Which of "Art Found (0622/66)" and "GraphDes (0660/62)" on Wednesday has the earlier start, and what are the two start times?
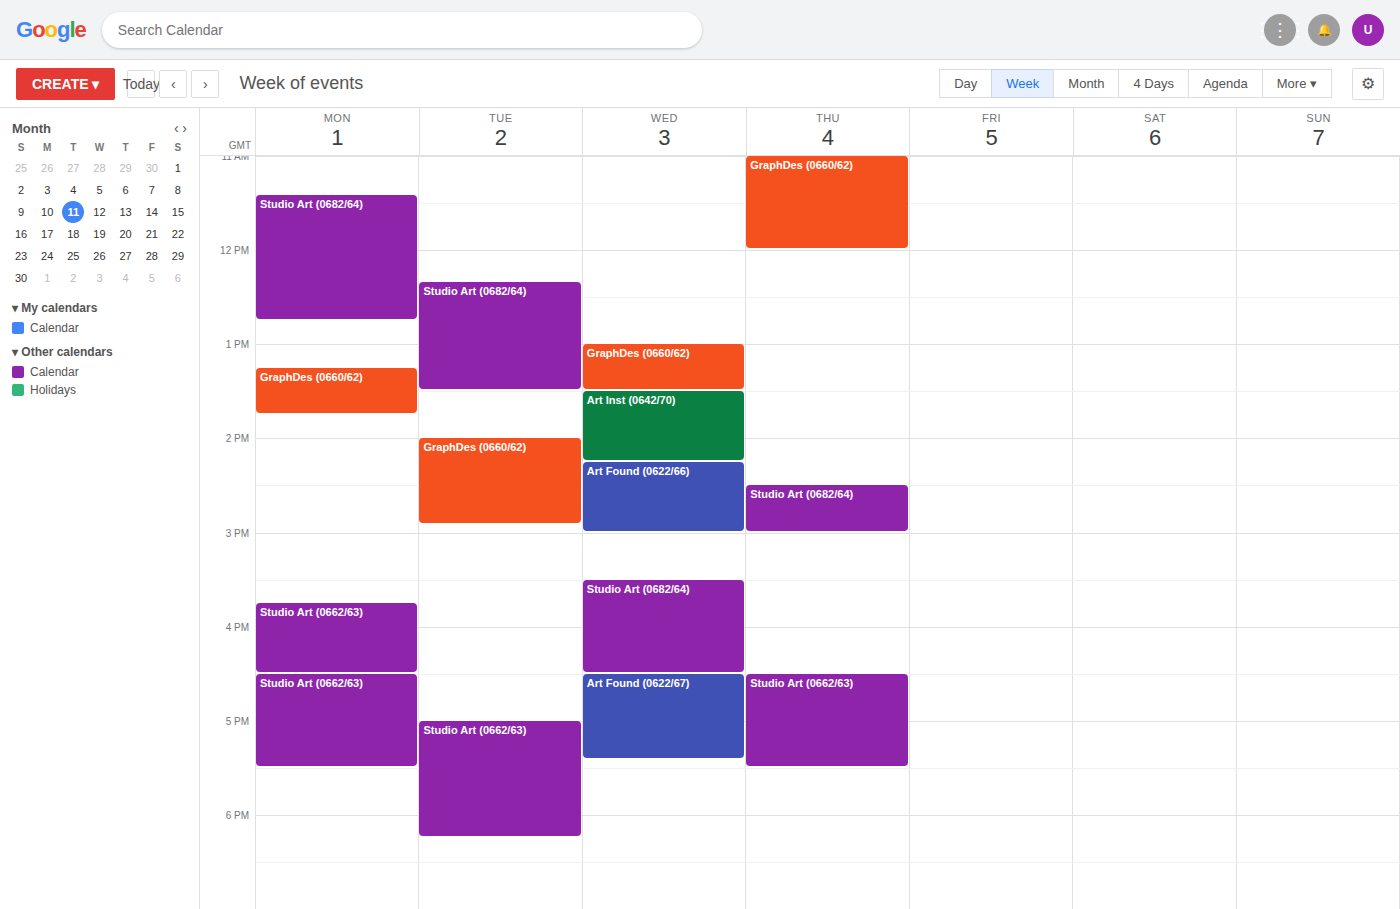
"GraphDes (0660/62)" 1:00 PM; "Art Found (0622/66)" 2:15 PM.